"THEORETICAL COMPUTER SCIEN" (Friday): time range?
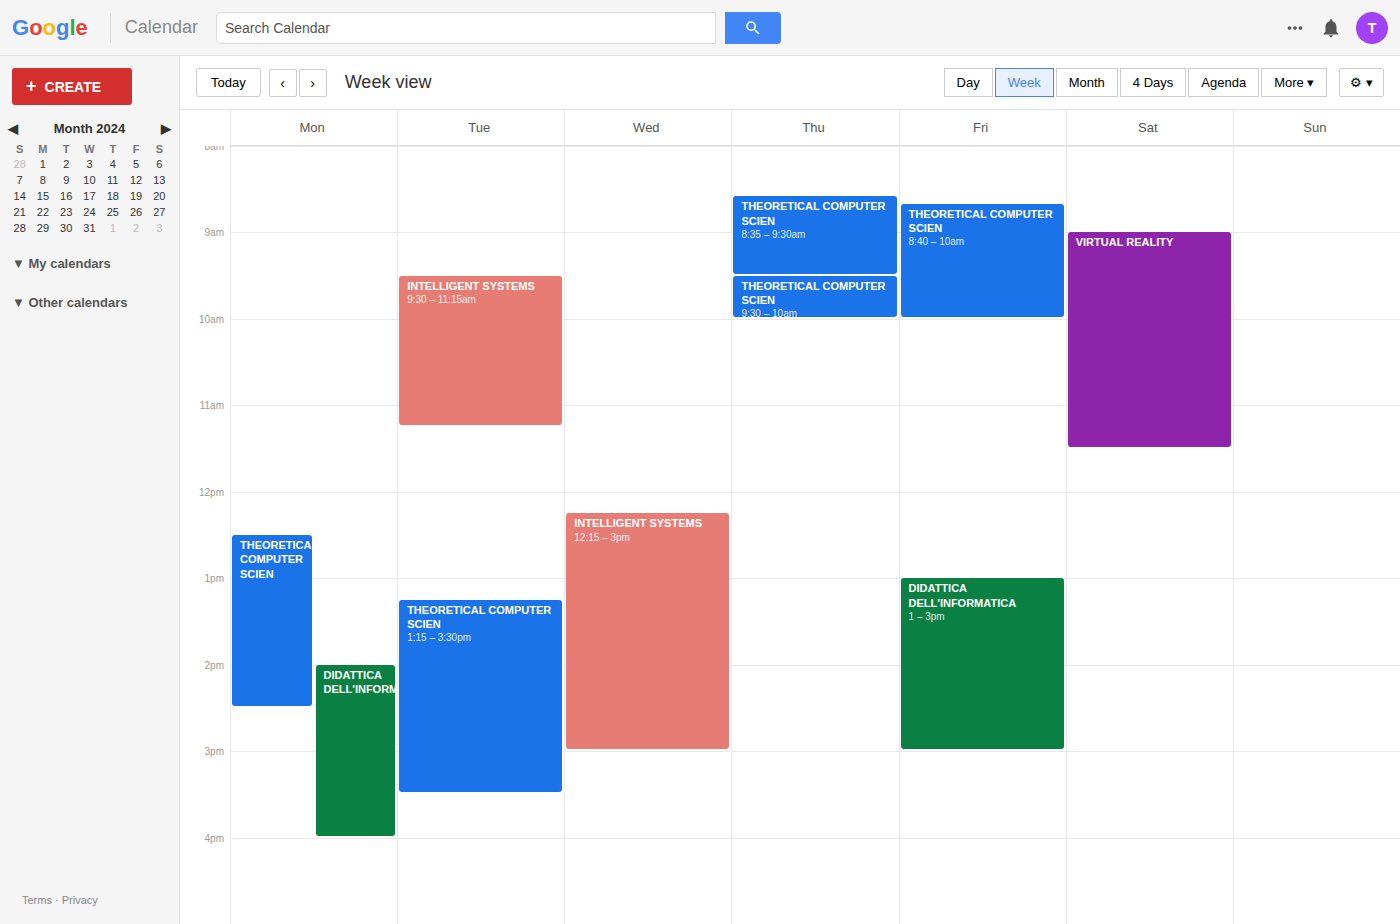
8:40 AM to 10:00 AM